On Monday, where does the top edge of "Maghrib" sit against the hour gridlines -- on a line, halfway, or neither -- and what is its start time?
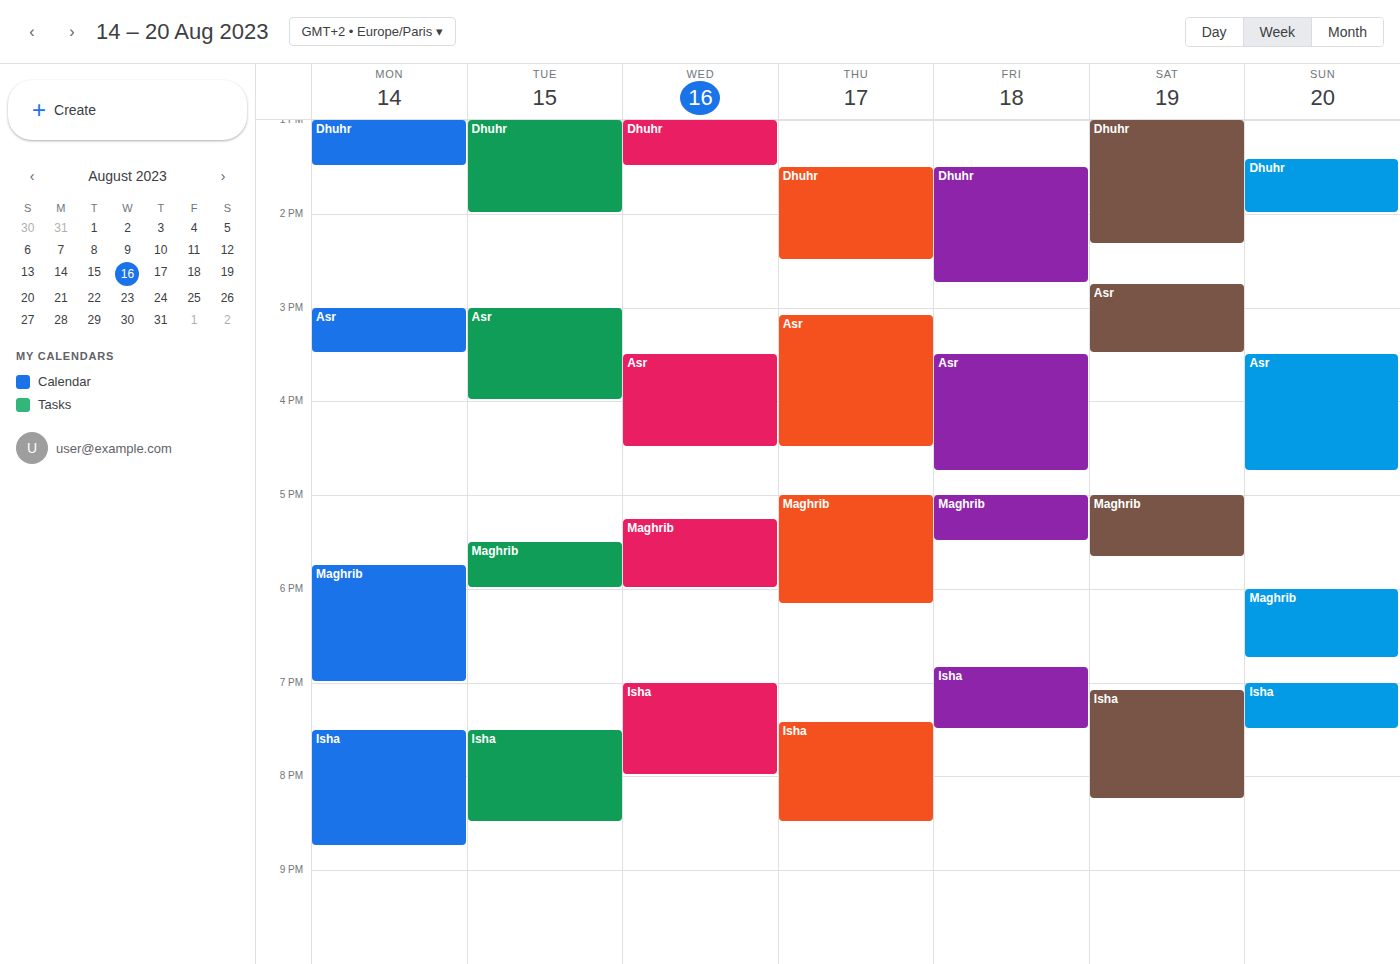
17:45 -- neither: three quarters of the way from the 17:00 line to the 18:00 line.